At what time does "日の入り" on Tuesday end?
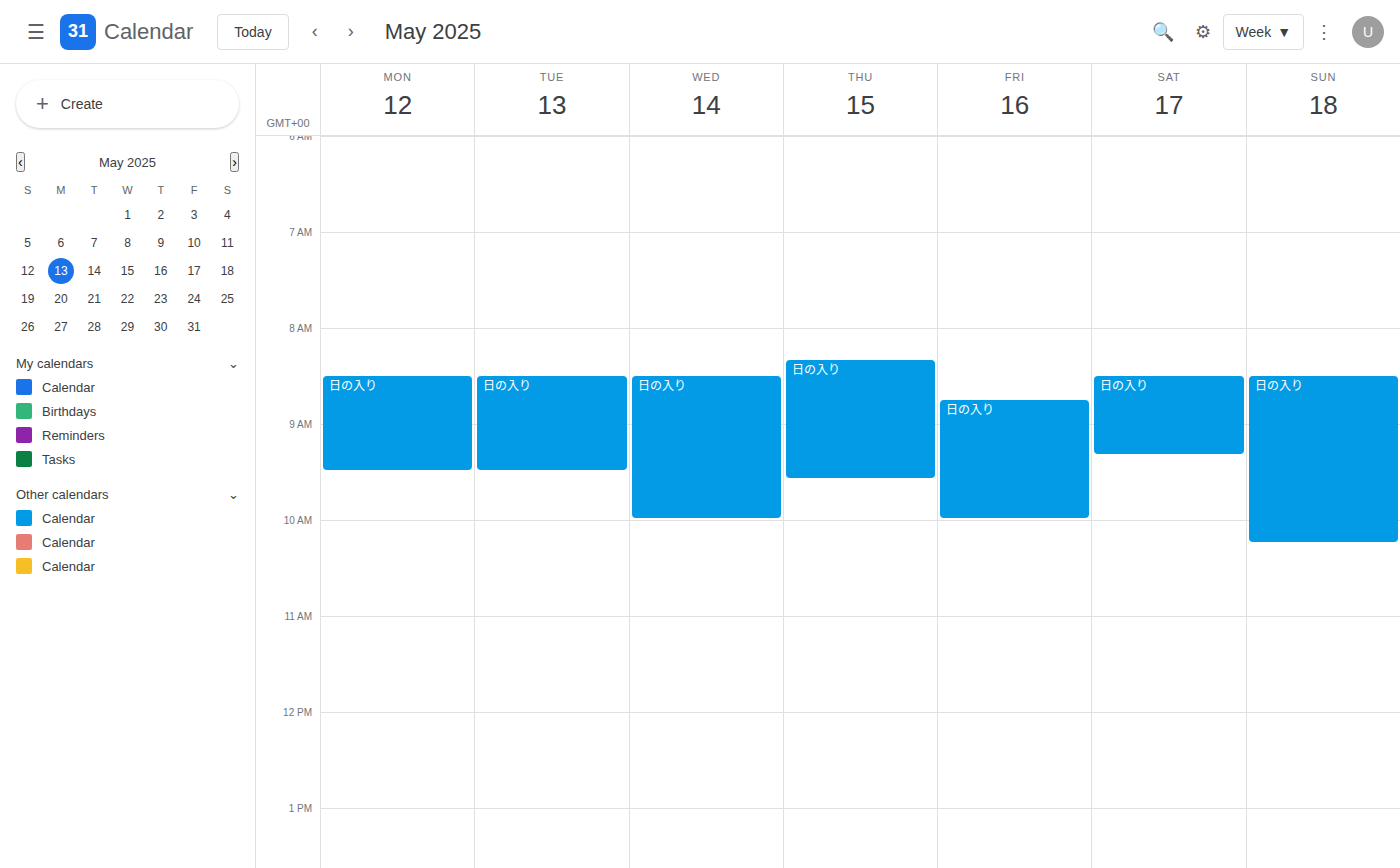
9:30 AM